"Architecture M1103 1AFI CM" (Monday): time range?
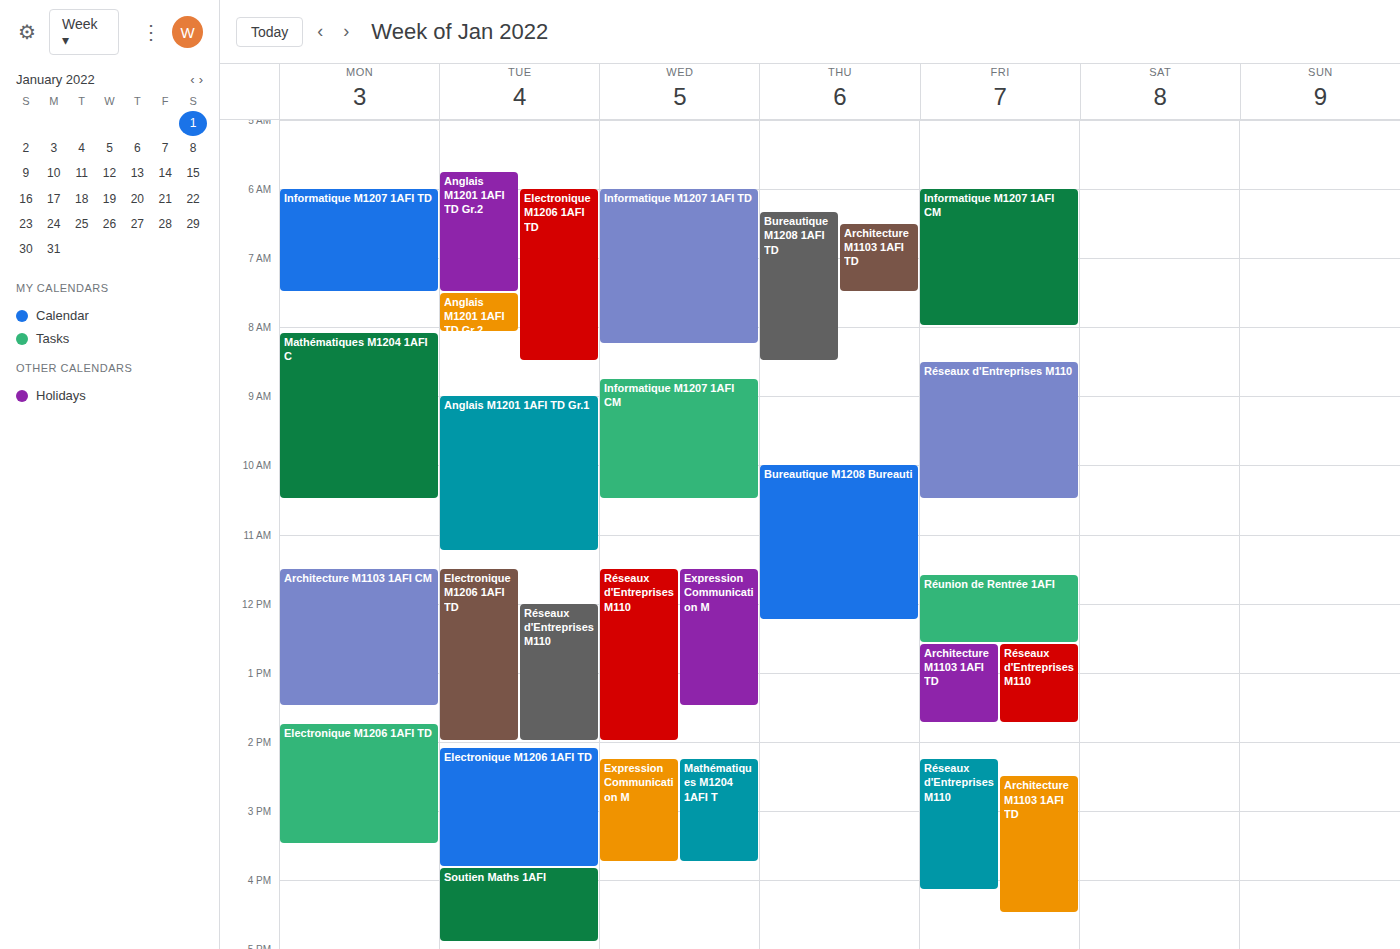
11:30 AM to 1:30 PM